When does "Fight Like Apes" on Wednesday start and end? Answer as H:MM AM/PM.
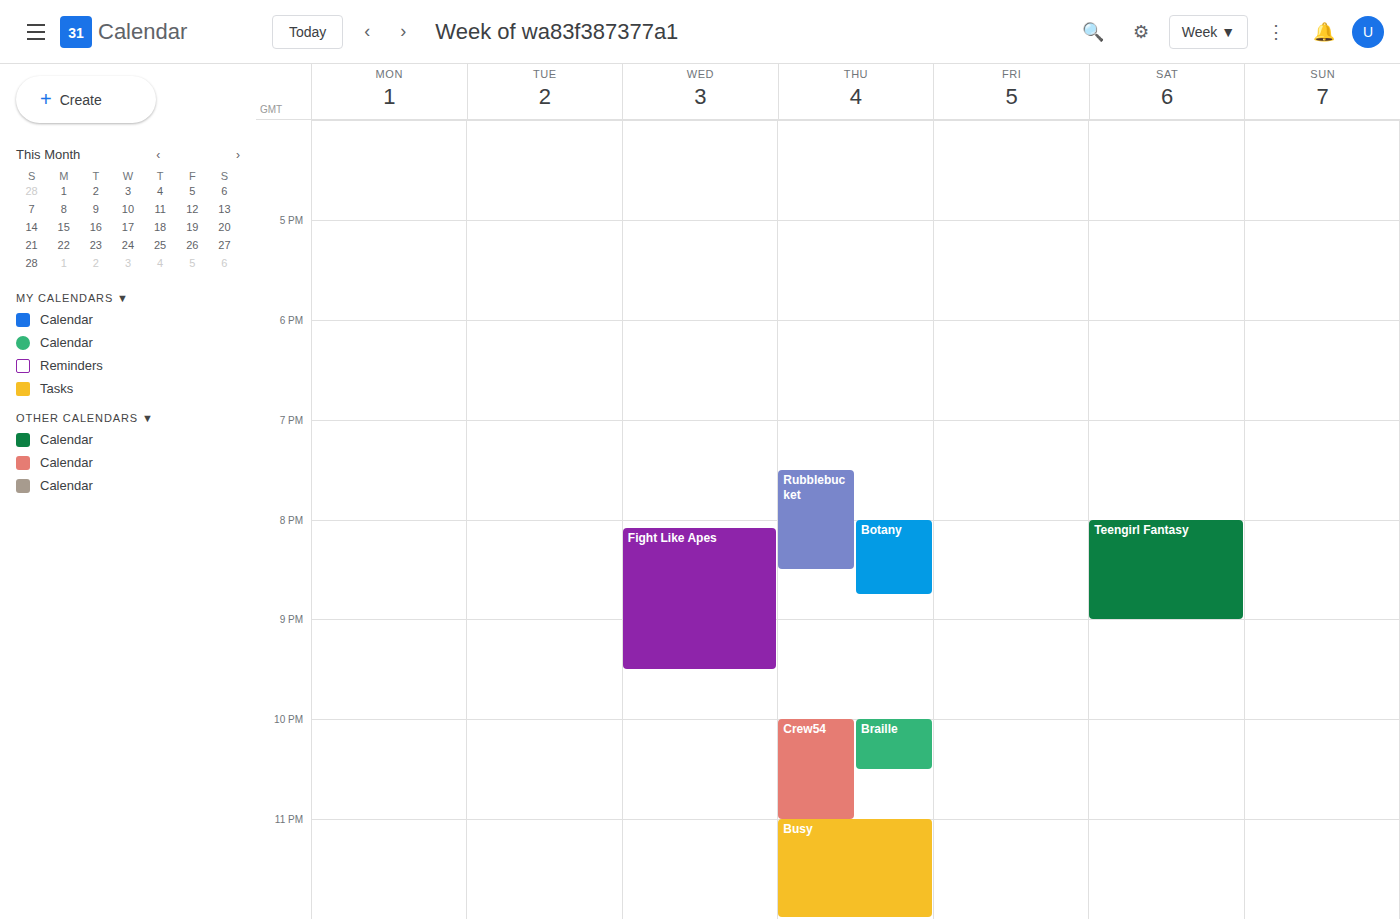
8:05 PM to 9:30 PM